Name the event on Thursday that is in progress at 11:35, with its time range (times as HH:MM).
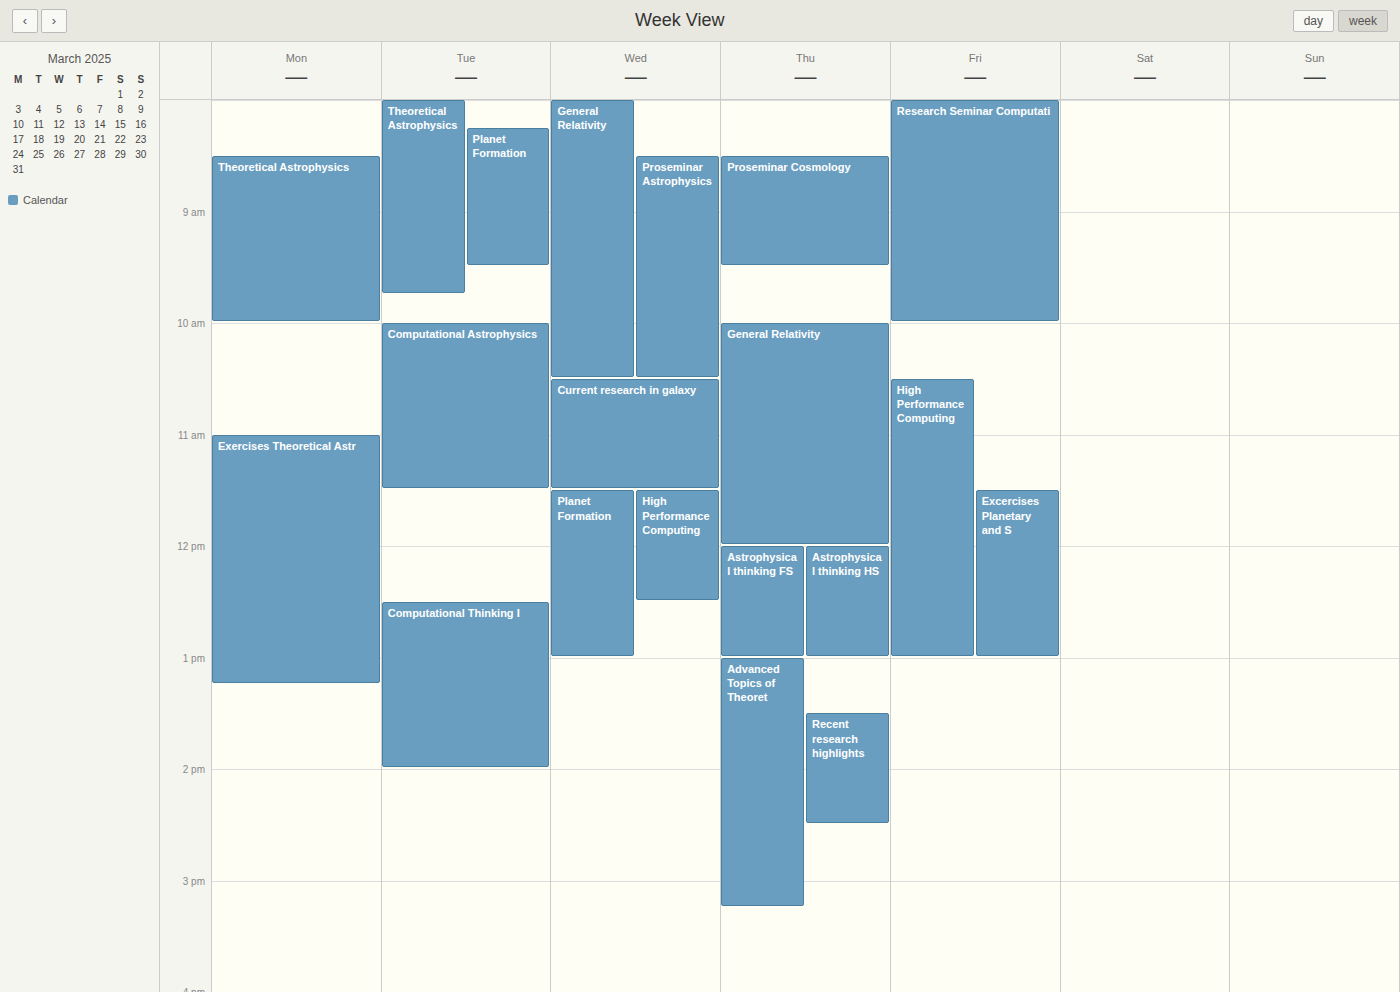
"General Relativity", 10:00 to 12:00